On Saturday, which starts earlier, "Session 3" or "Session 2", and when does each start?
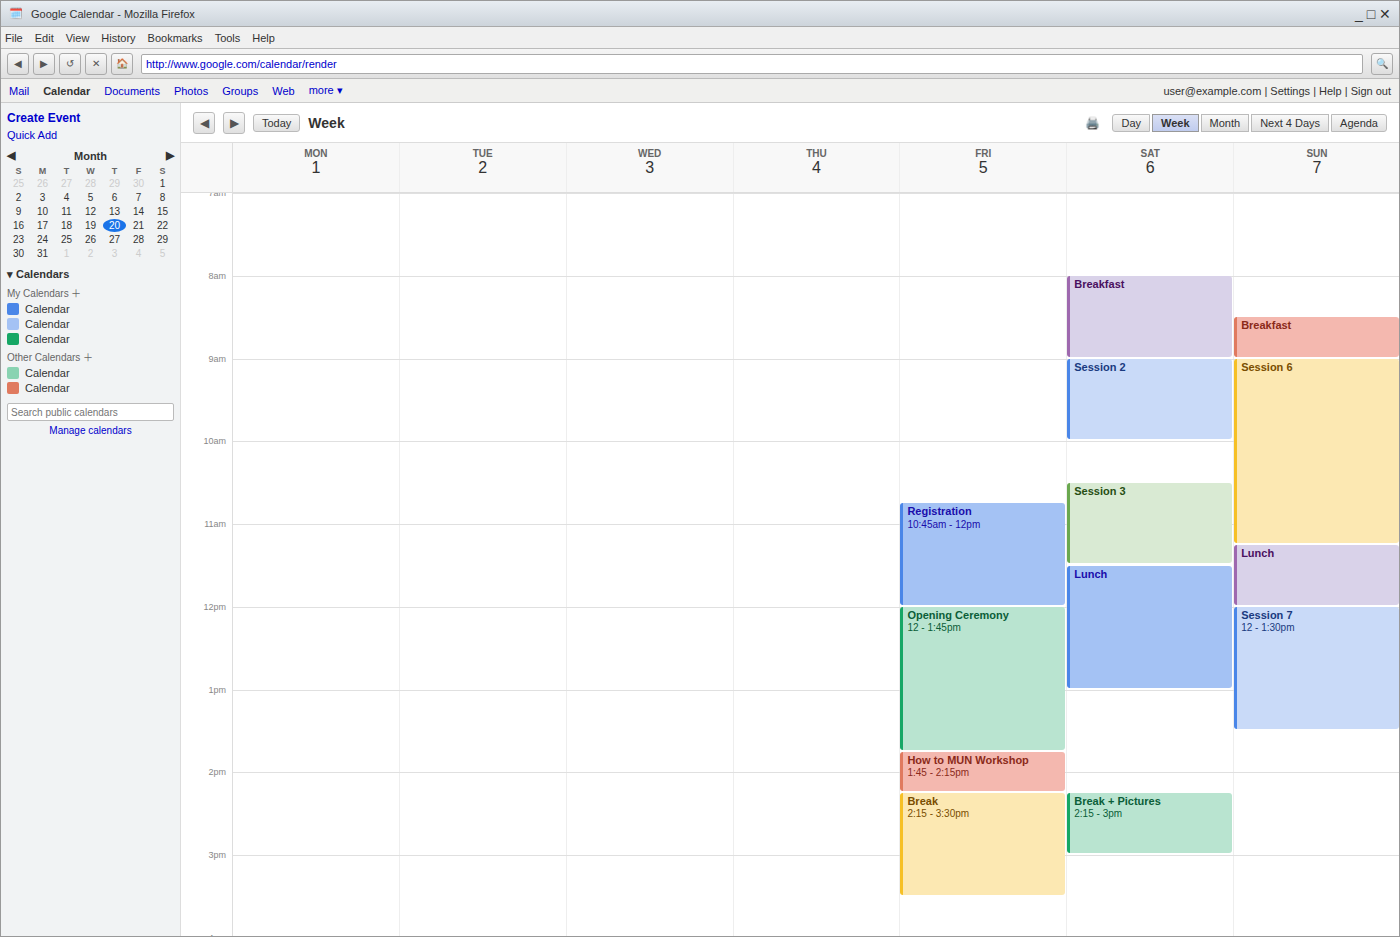
"Session 2" 9:00 AM; "Session 3" 10:30 AM.